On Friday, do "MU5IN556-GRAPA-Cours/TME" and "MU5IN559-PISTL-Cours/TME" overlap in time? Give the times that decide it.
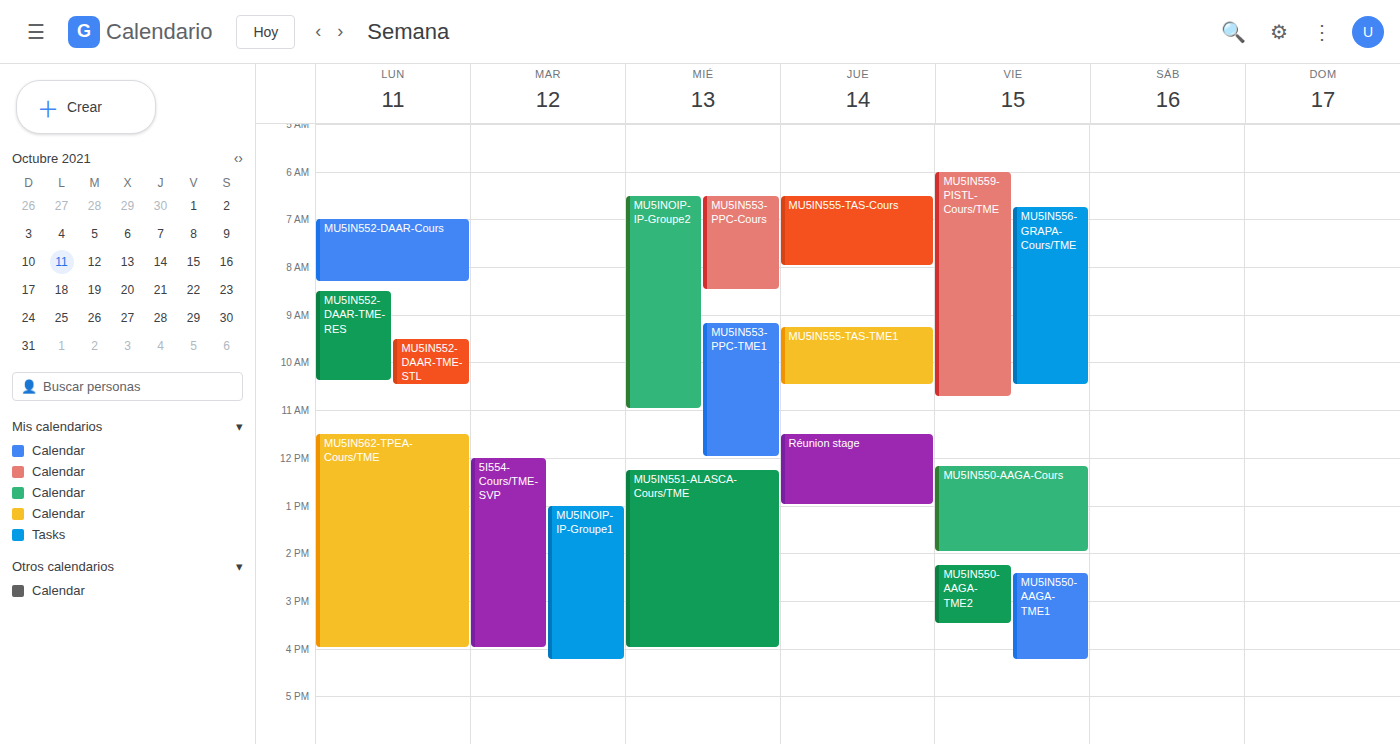
"MU5IN556-GRAPA-Cours/TME" runs 6:45 AM to 10:30 AM, inside "MU5IN559-PISTL-Cours/TME" -- they overlap.